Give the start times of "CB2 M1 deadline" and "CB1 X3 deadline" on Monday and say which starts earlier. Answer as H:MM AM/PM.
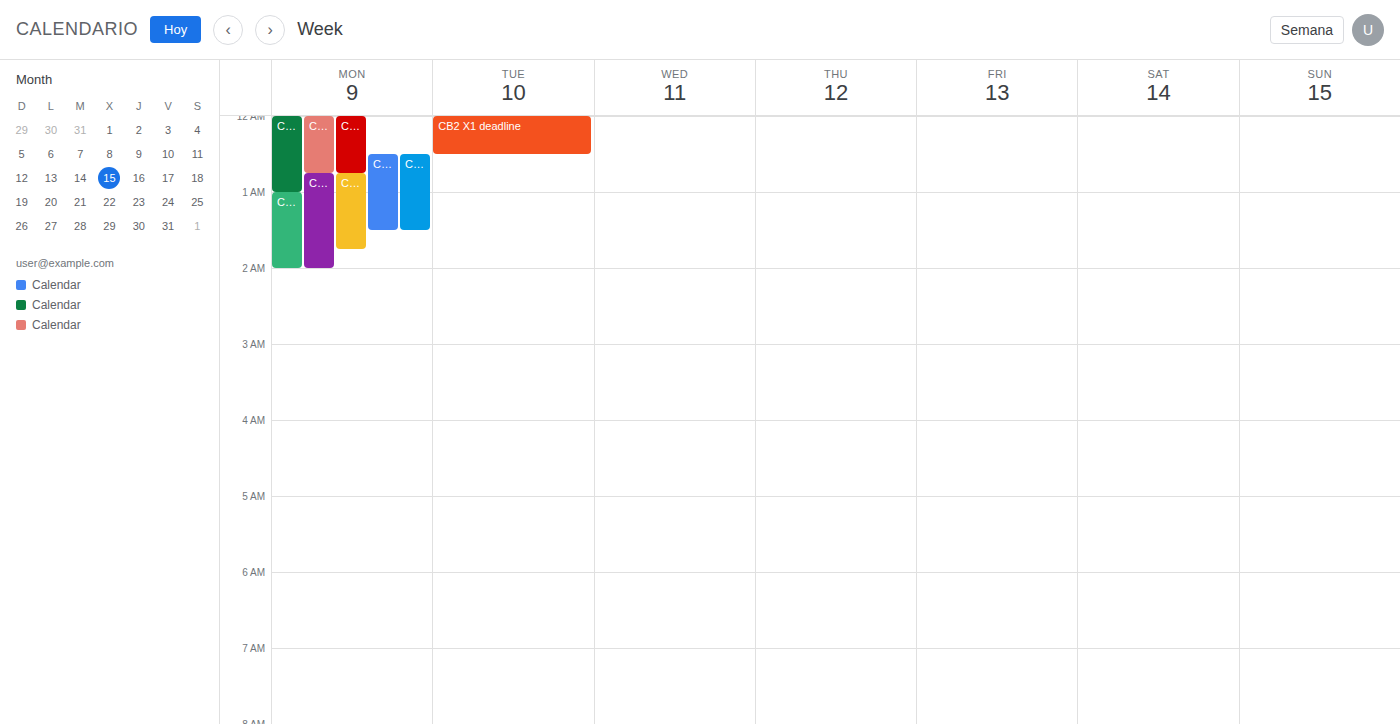
"CB1 X3 deadline" 12:45 AM; "CB2 M1 deadline" 1:00 AM.